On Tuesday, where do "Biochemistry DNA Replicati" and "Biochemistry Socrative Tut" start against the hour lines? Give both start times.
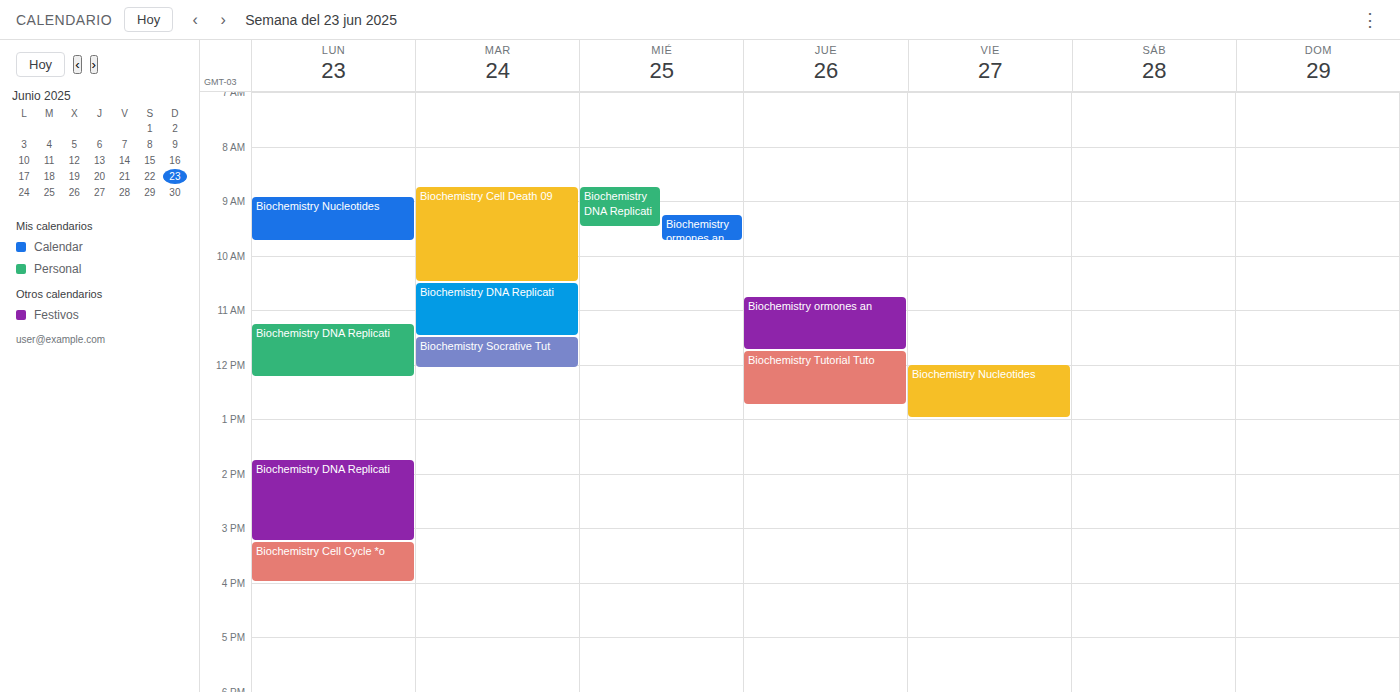
"Biochemistry DNA Replicati": 10:30 AM, halfway between the 10 AM and 11 AM lines. "Biochemistry Socrative Tut": 11:30 AM, halfway between the 11 AM and 12 PM lines.